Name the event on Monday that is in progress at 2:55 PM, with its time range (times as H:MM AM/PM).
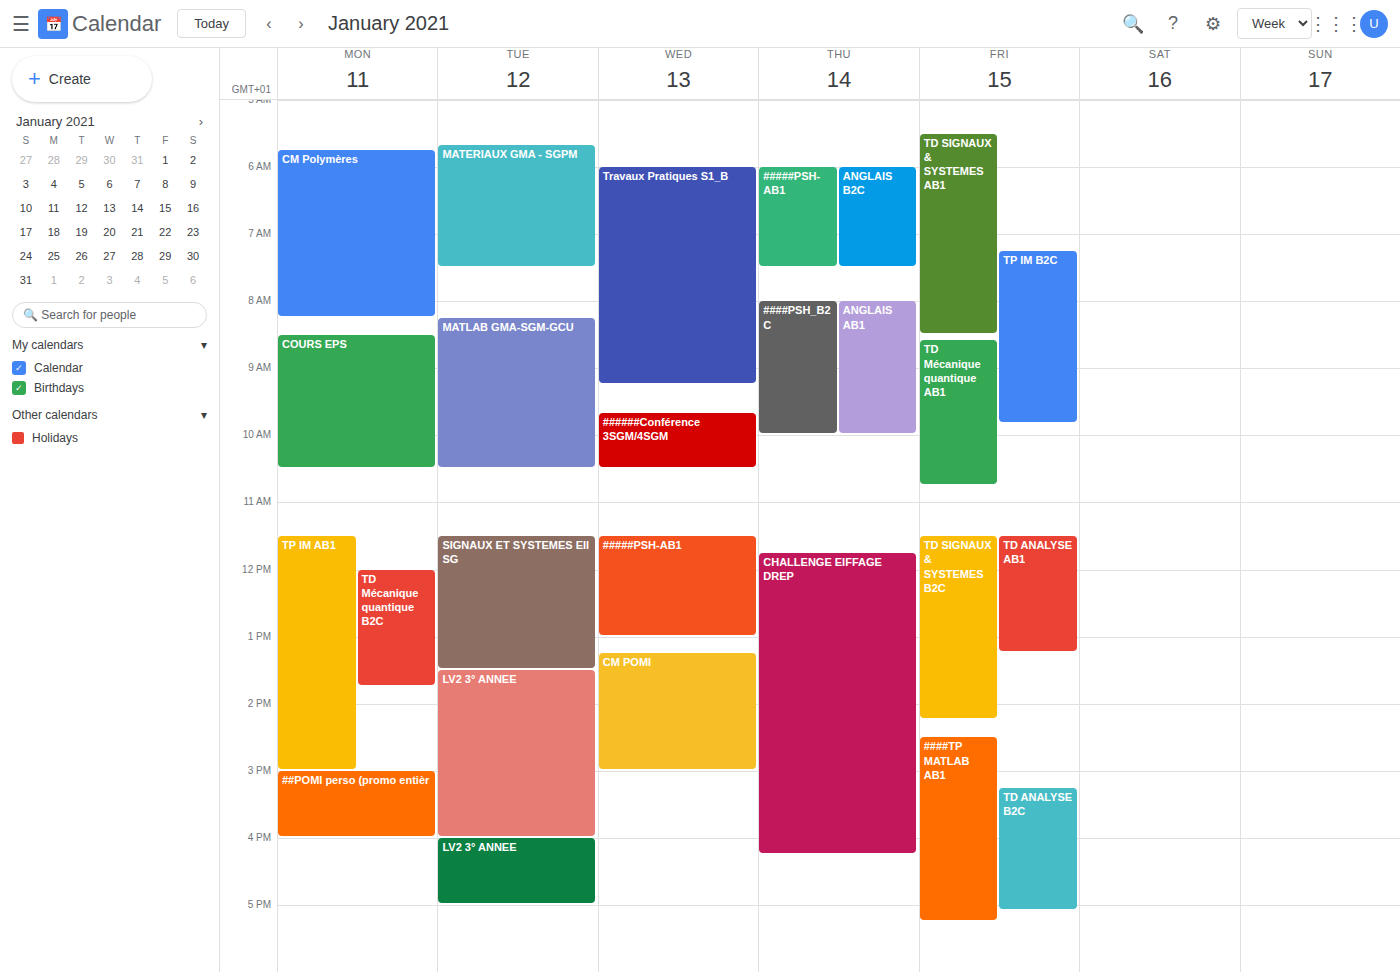
"TP IM AB1", 11:30 AM to 3:00 PM